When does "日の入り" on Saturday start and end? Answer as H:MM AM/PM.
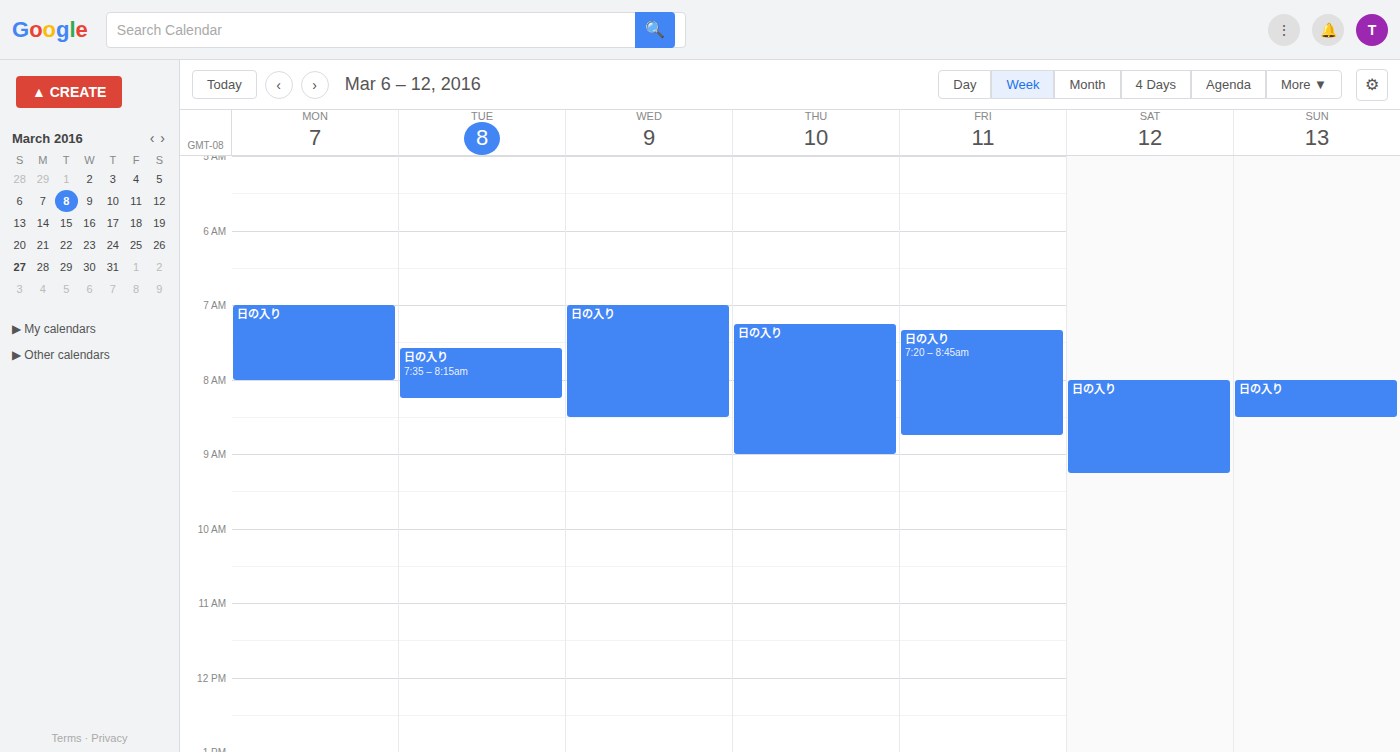
8:00 AM to 9:15 AM